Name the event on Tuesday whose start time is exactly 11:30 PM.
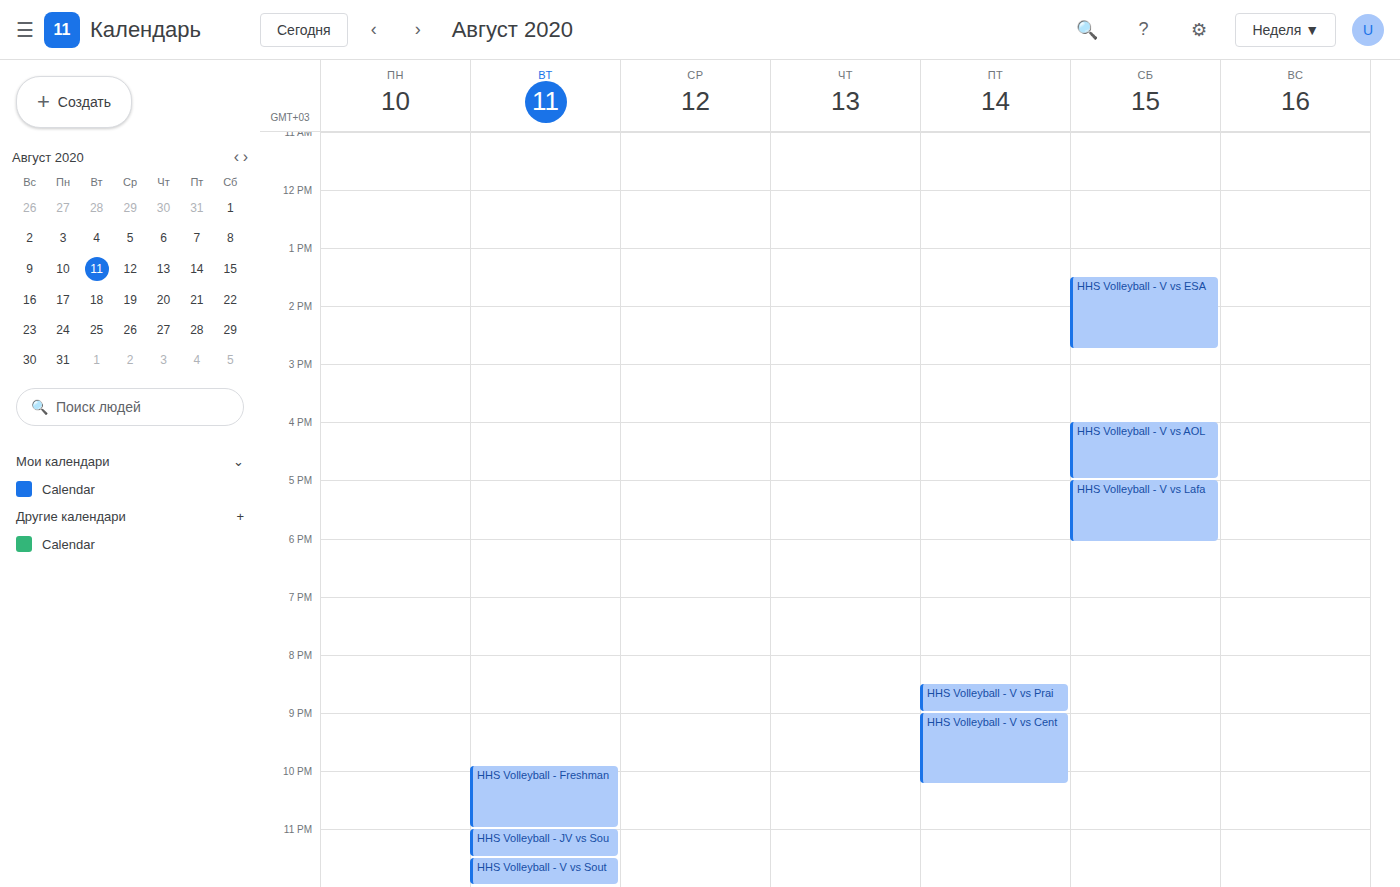
"HHS Volleyball - V vs Sout"